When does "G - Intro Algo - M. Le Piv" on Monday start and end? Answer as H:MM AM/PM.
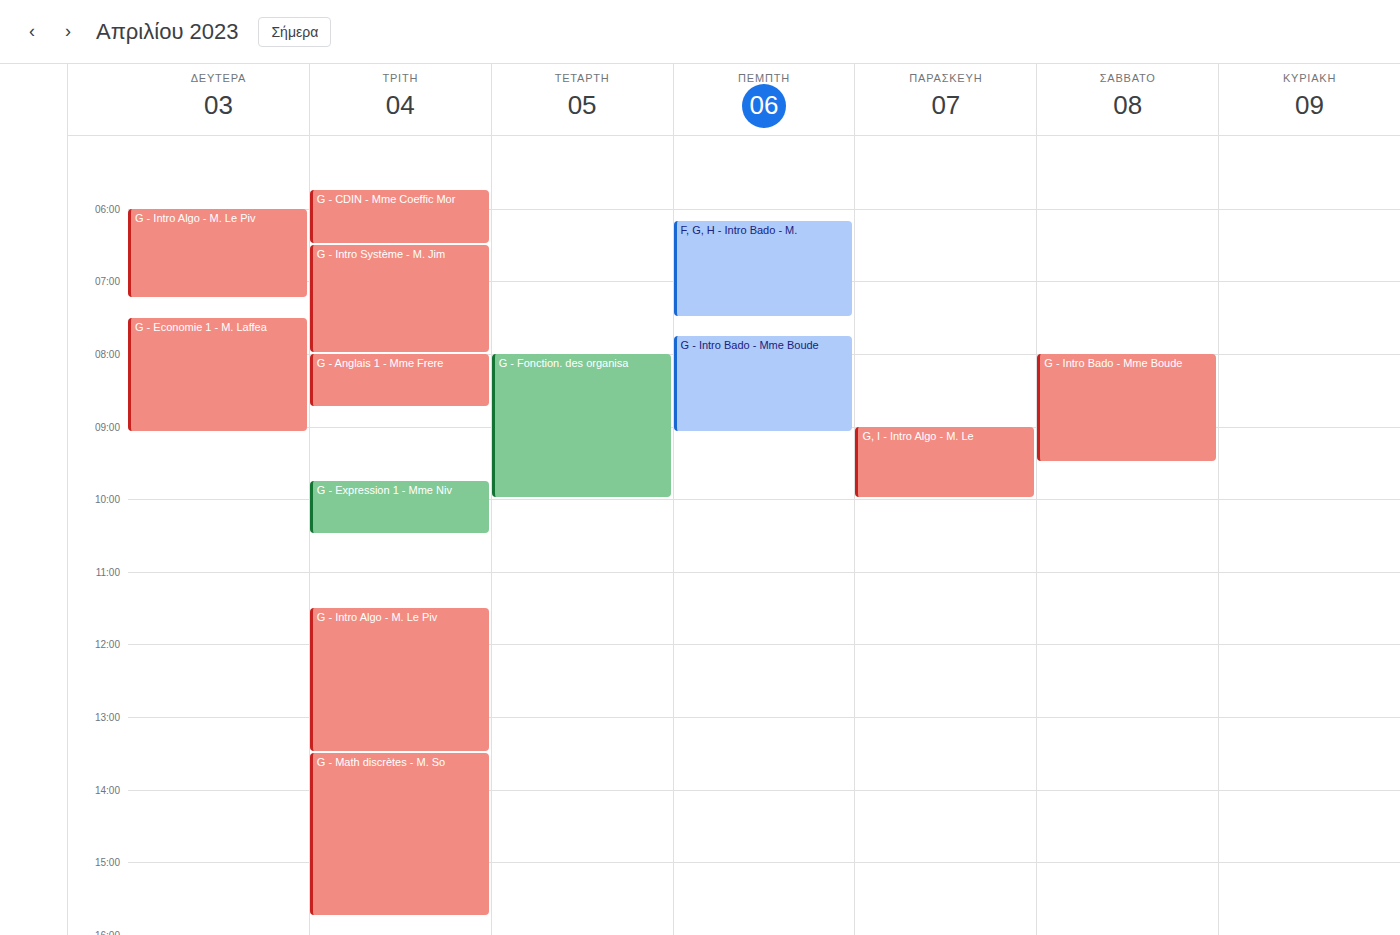
6:00 AM to 7:15 AM